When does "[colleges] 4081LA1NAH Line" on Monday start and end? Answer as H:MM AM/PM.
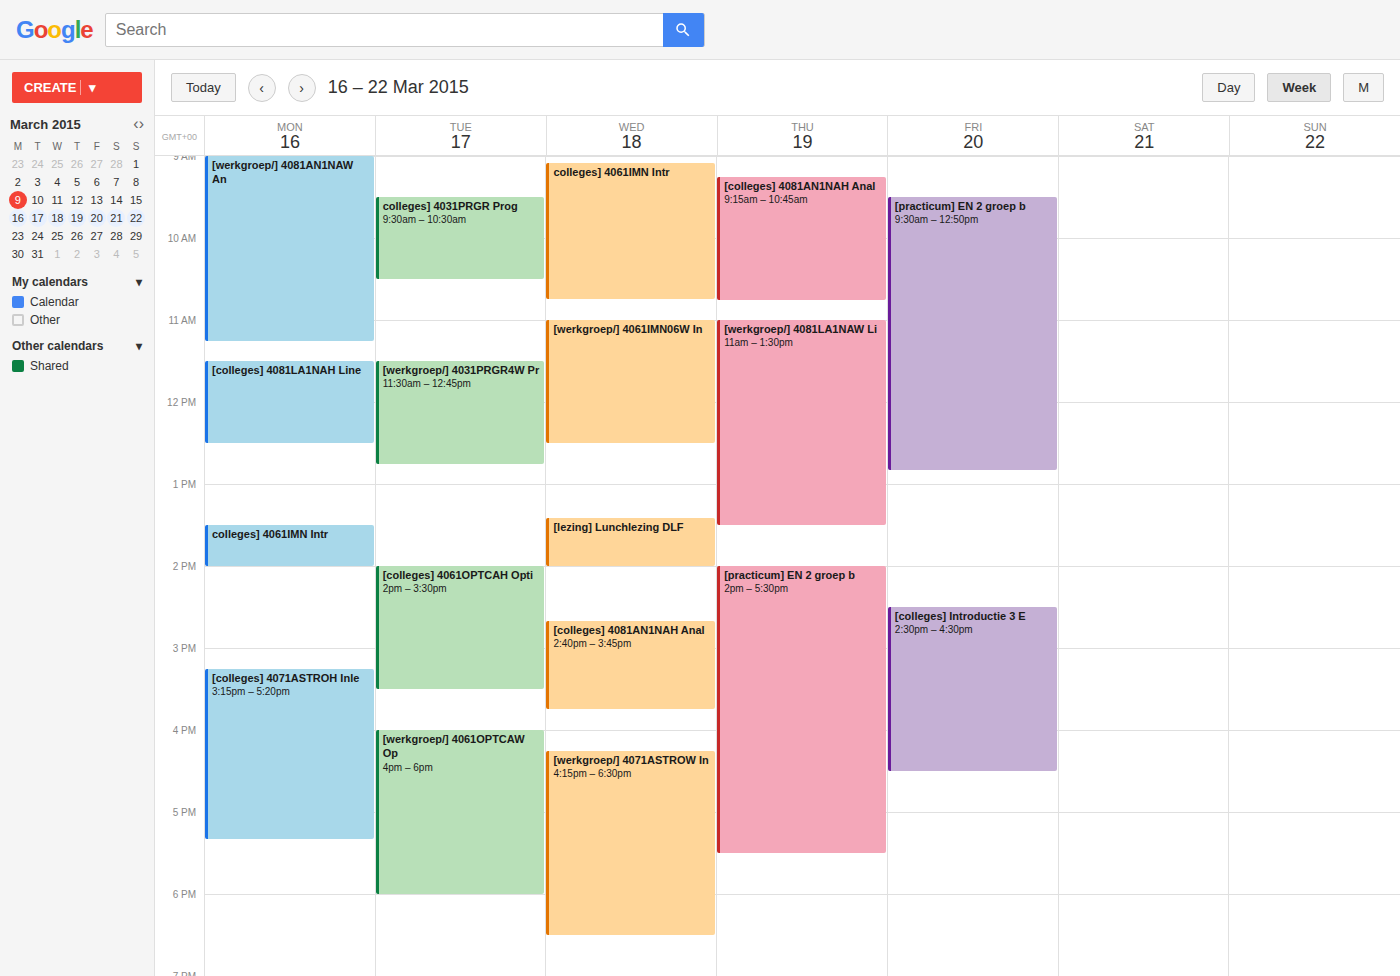
11:30 AM to 12:30 PM